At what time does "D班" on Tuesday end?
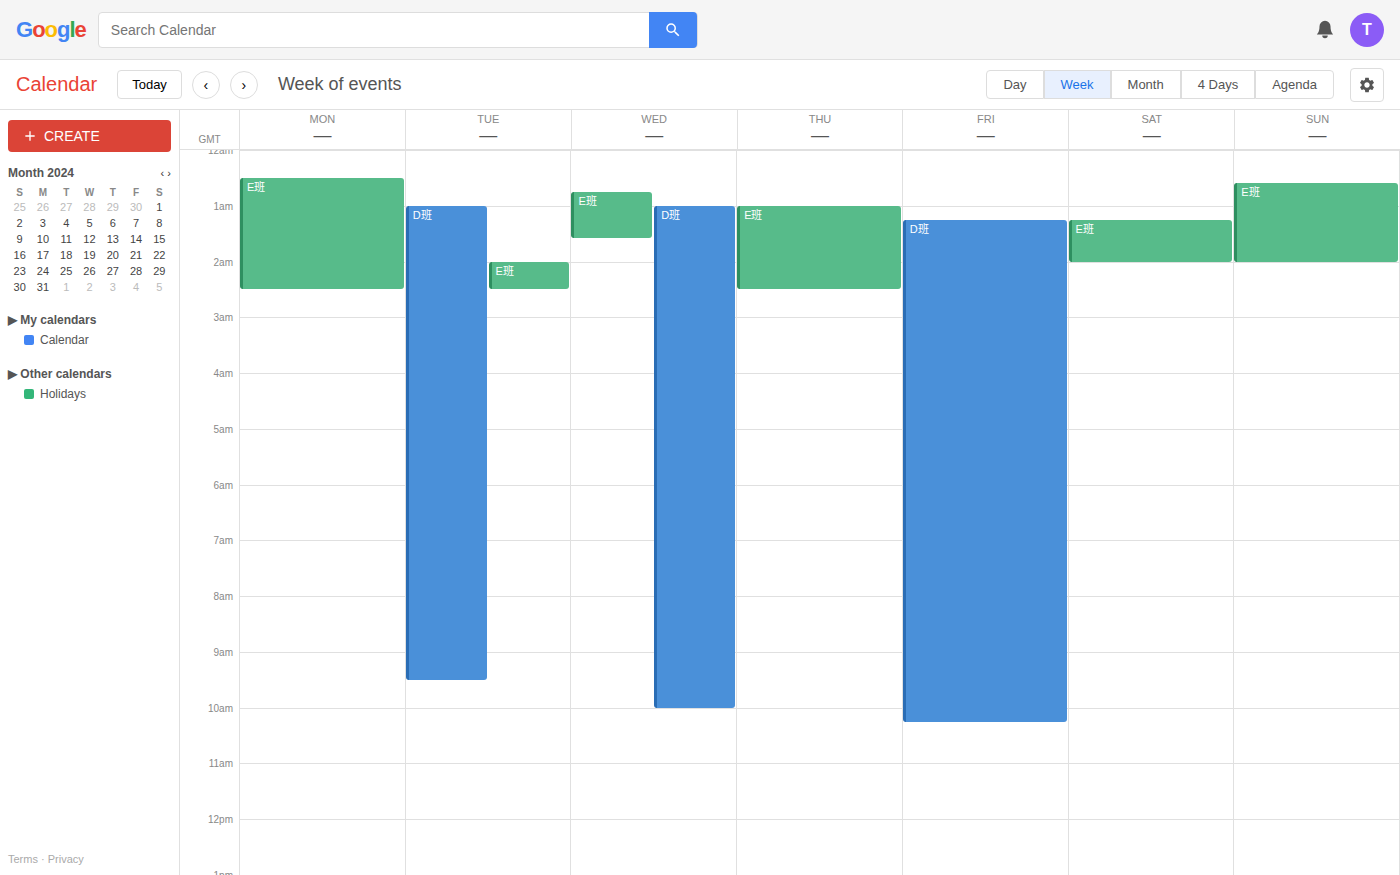
9:30 AM